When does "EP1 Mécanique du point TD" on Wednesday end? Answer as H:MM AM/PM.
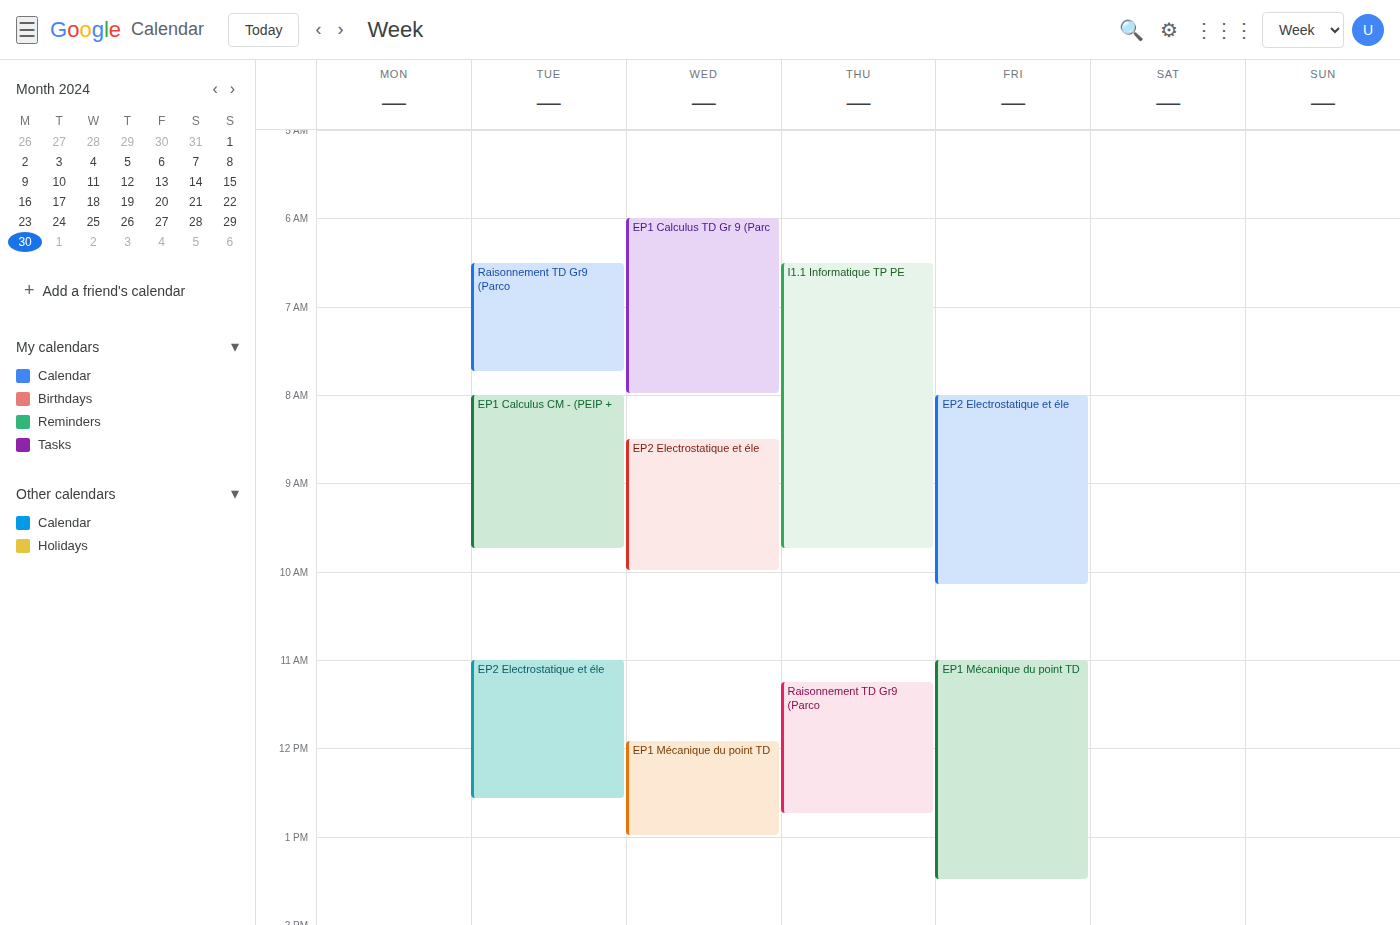
1:00 PM